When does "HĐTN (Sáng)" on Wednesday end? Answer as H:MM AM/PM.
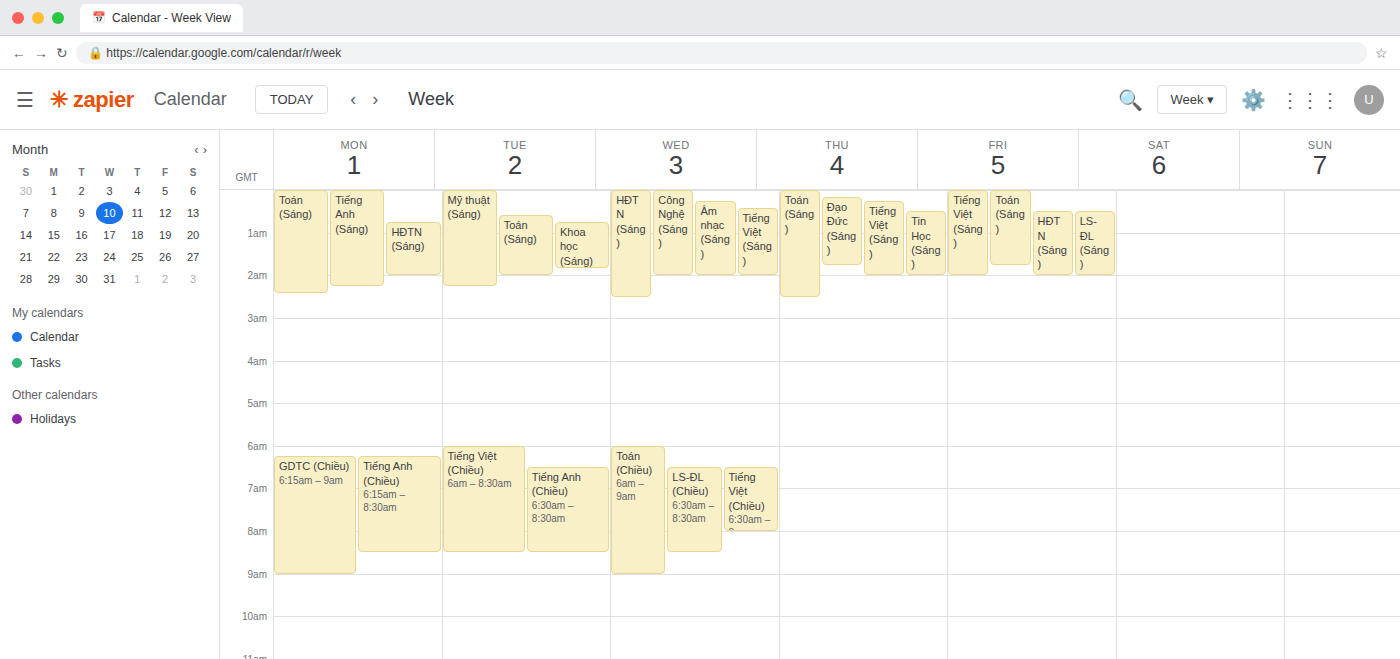
2:30 AM